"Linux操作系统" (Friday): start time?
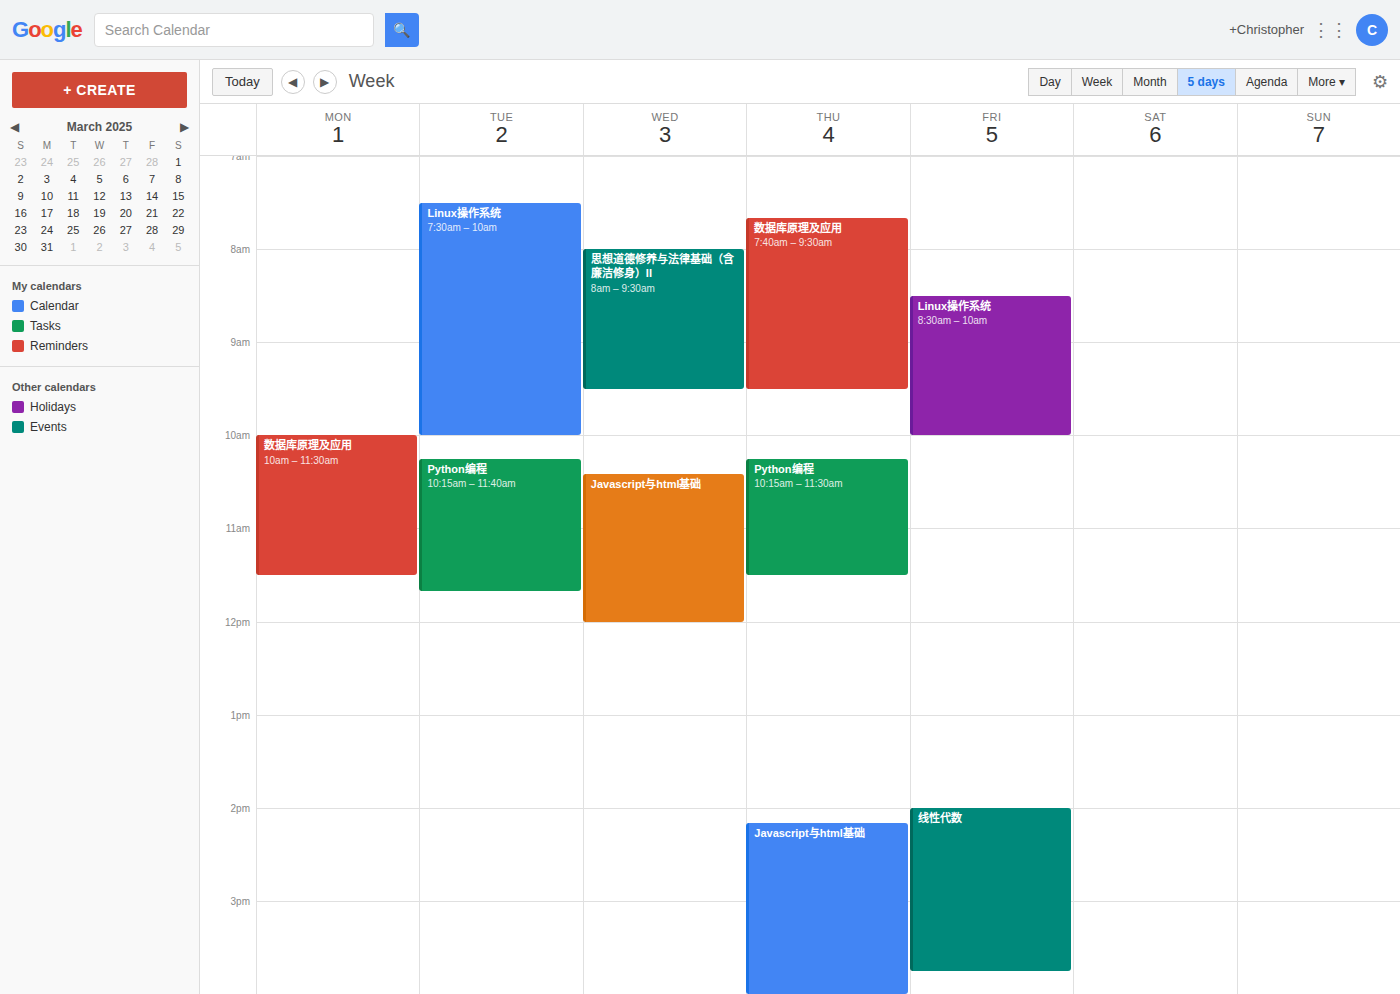
08:30